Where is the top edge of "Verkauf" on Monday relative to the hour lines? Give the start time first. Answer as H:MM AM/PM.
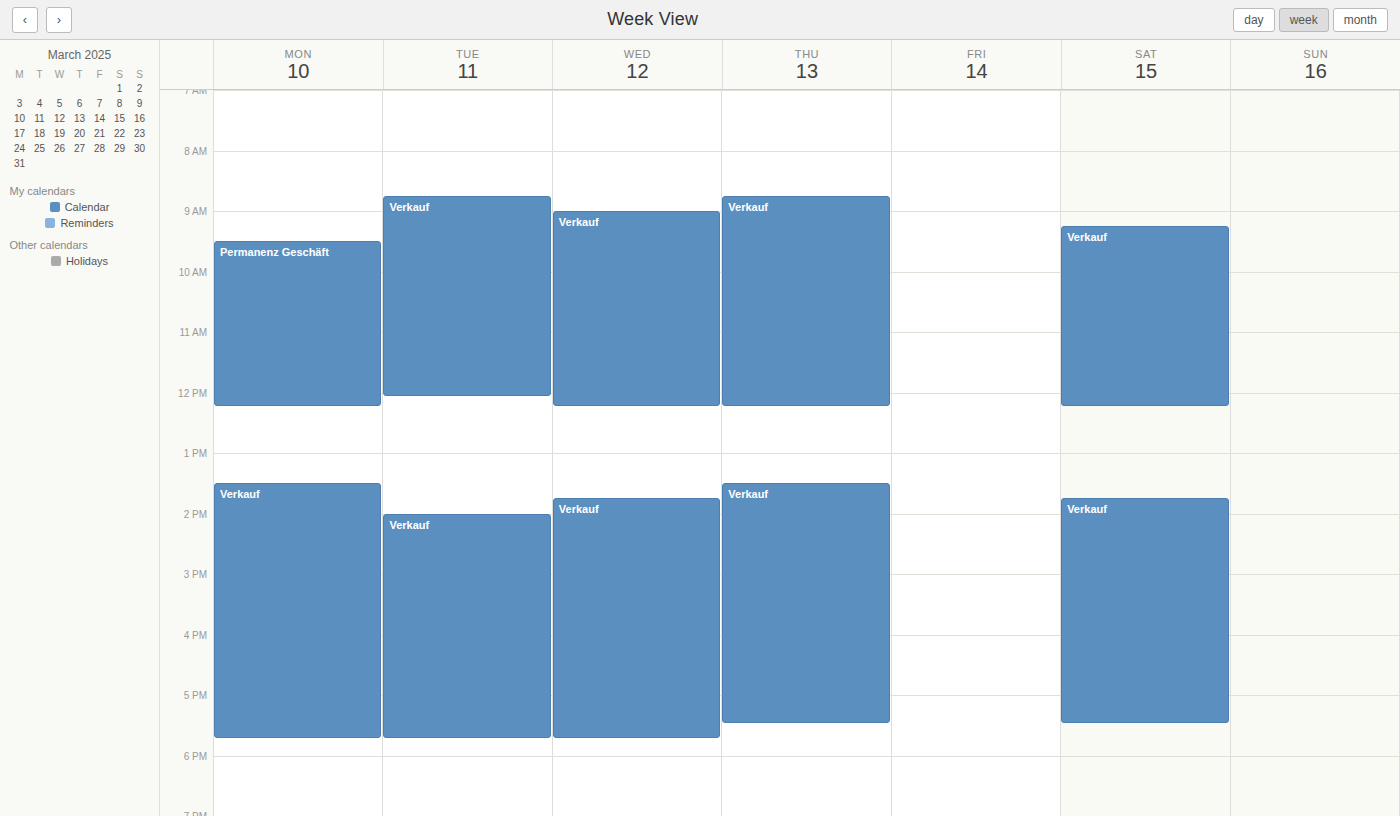
1:30 PM -- halfway between the 1 PM and 2 PM lines.